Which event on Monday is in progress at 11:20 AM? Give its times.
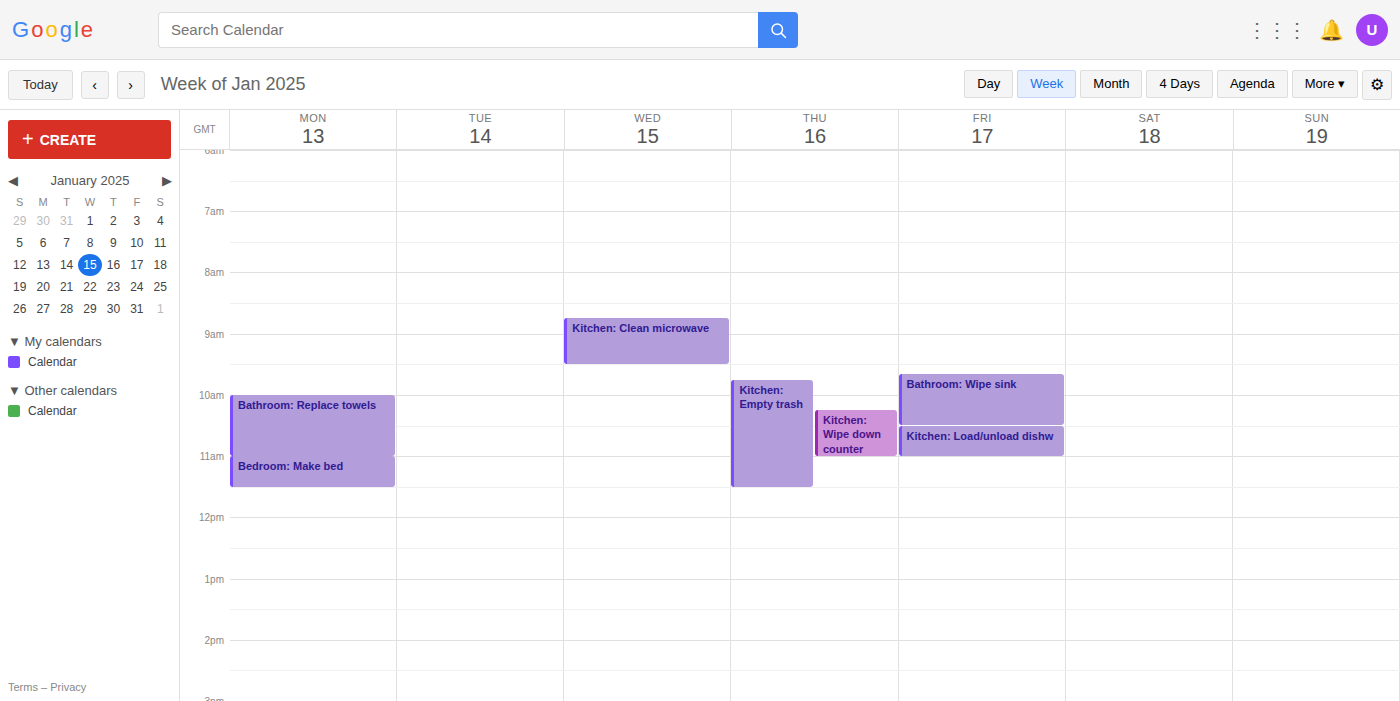
"Bedroom: Make bed", 11:00 AM to 11:30 AM